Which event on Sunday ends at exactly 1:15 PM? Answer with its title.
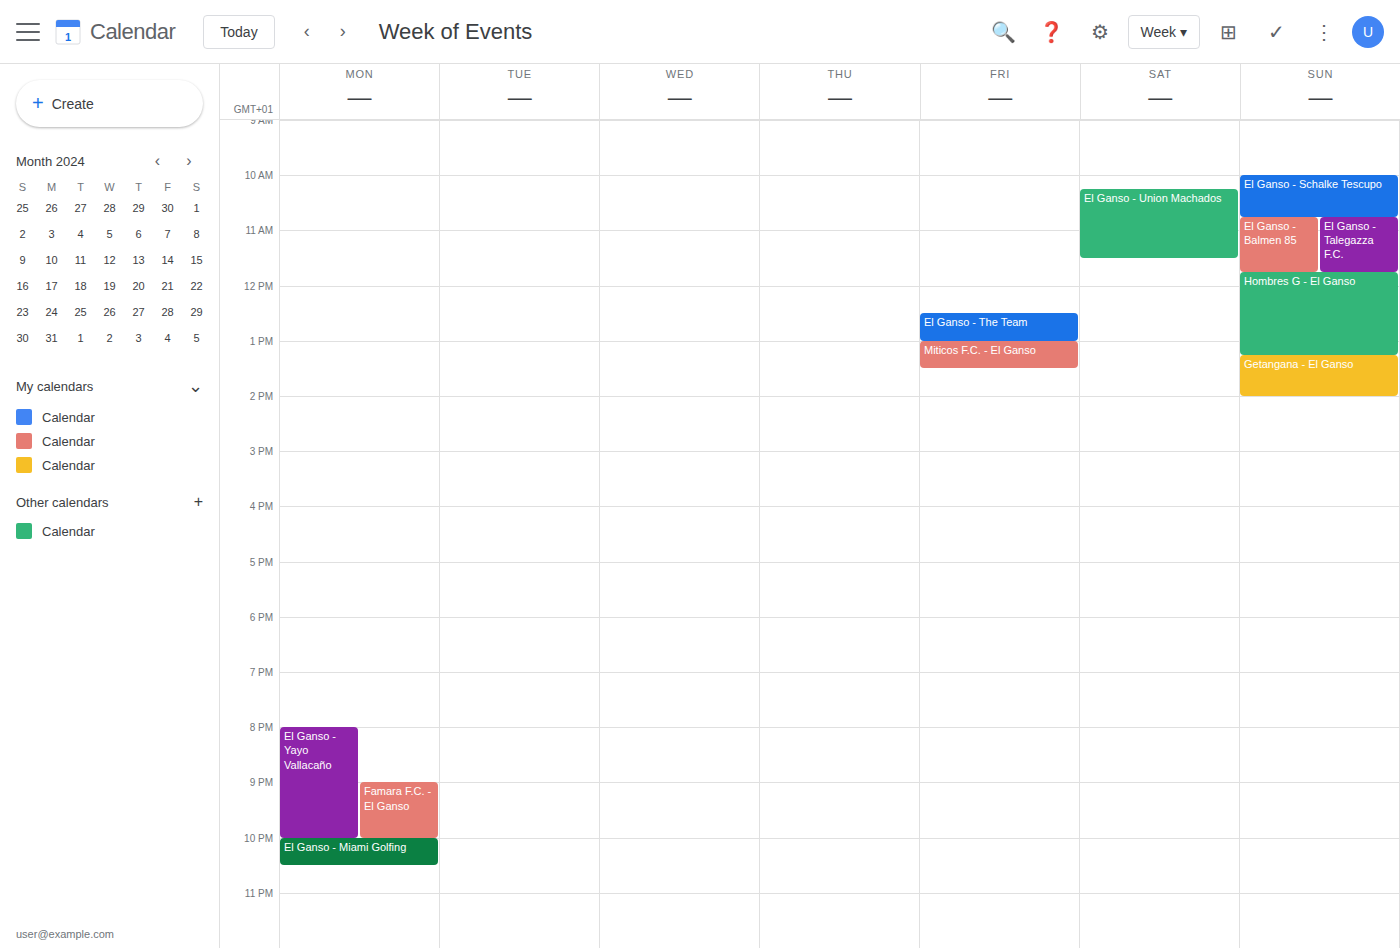
"Hombres G - El Ganso"